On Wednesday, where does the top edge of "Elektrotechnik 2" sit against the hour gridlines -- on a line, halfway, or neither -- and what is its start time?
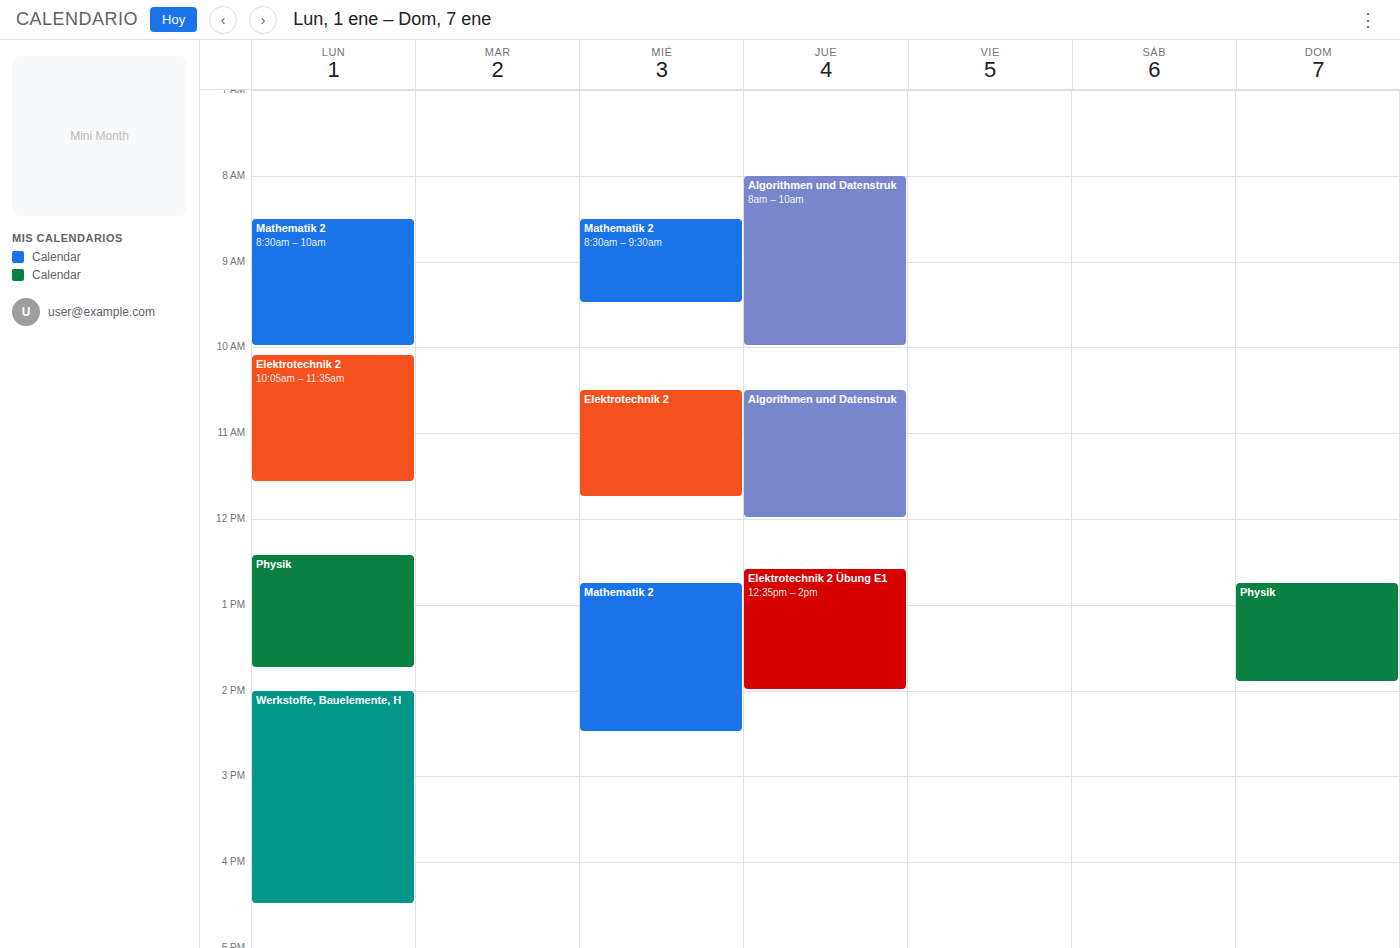
10:30 AM -- halfway between the 10 AM and 11 AM lines.